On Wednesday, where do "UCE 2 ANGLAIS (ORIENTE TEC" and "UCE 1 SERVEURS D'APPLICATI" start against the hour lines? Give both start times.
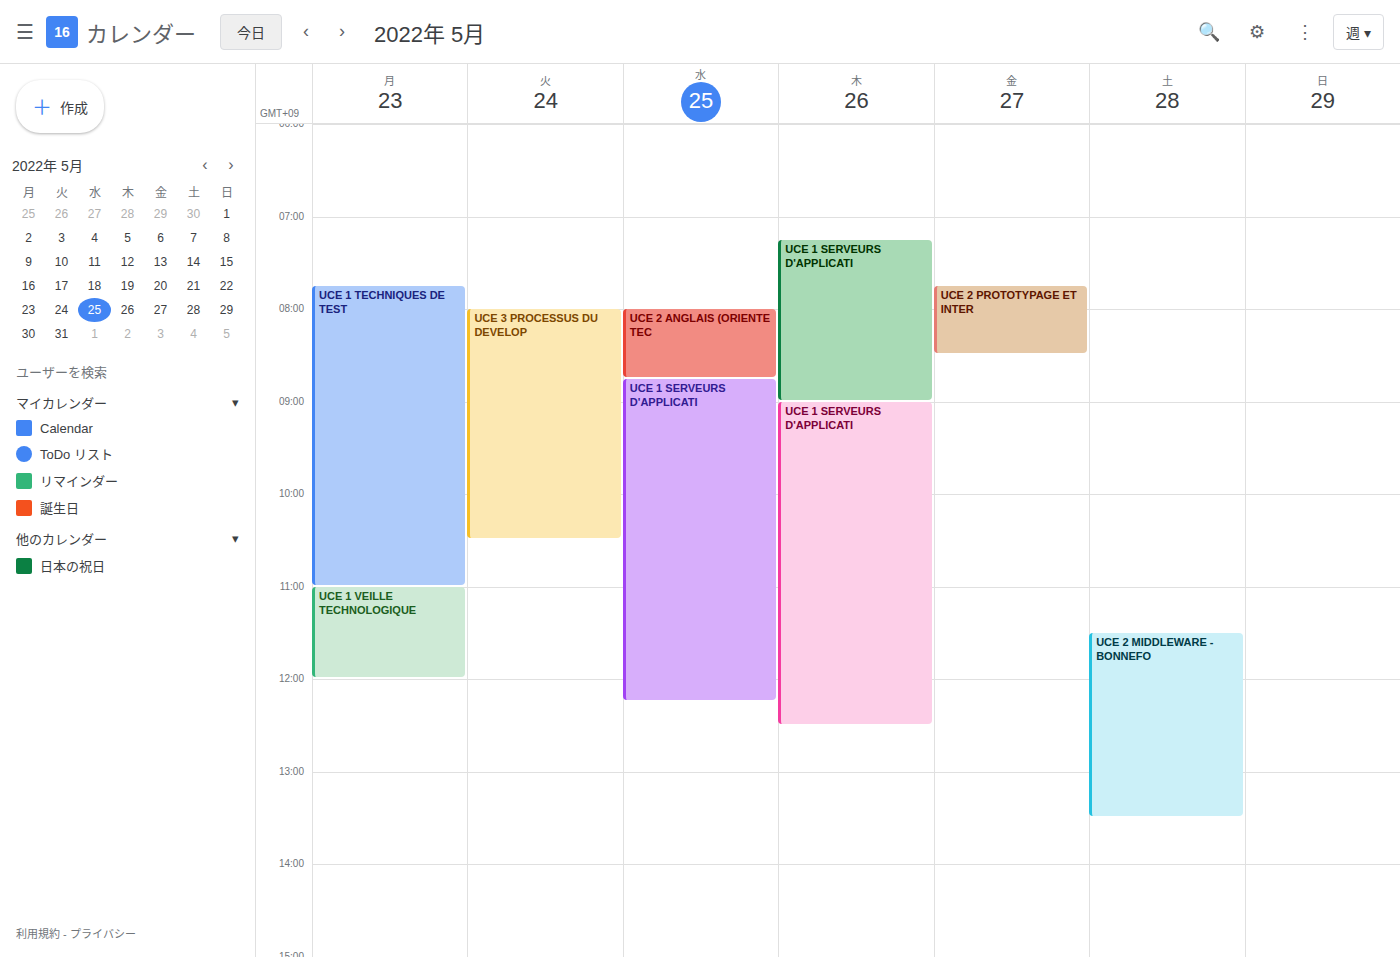
"UCE 2 ANGLAIS (ORIENTE TEC": 8:00 AM, exactly on the 8 AM line. "UCE 1 SERVEURS D'APPLICATI": 8:45 AM, neither: three quarters of the way from the 8 AM line to the 9 AM line.